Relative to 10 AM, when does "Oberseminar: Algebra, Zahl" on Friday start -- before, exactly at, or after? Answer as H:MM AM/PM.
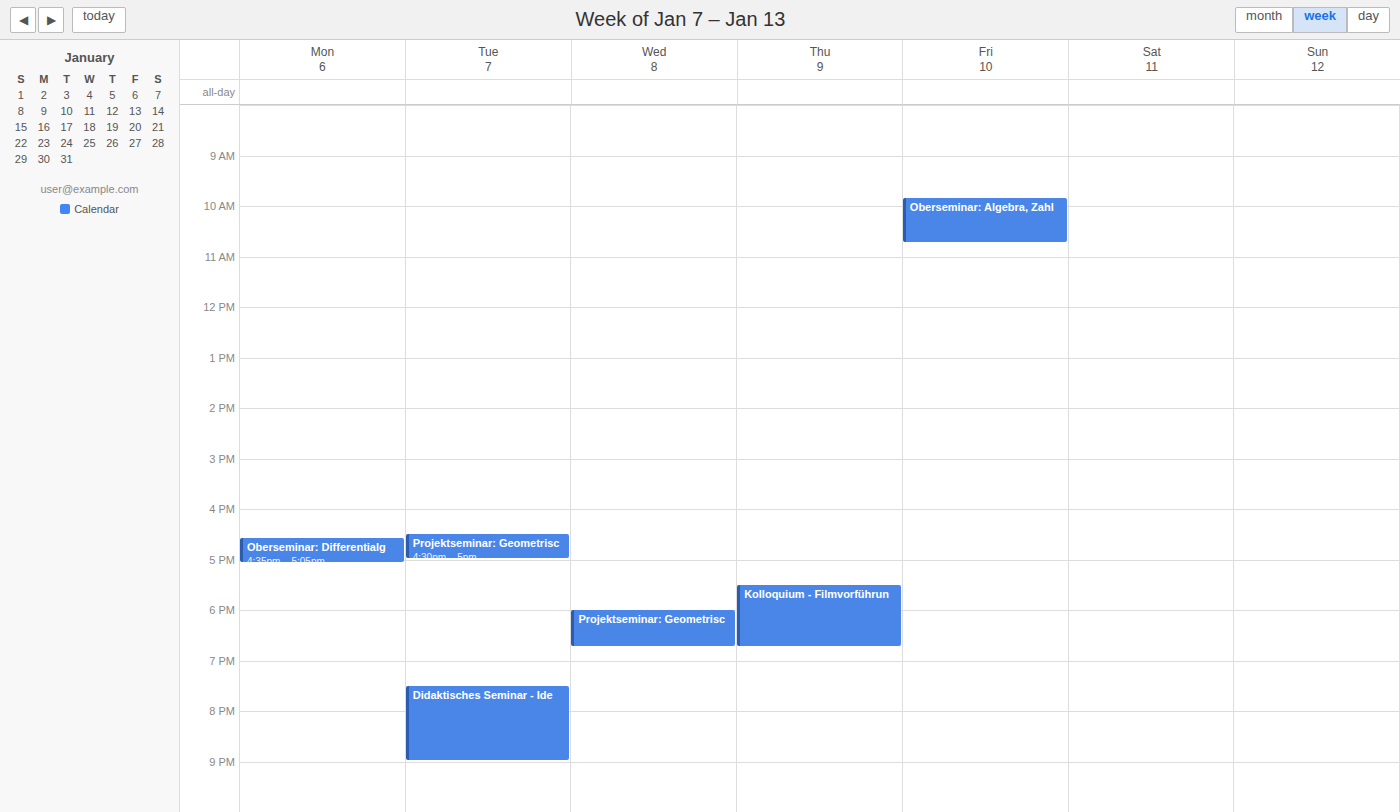
9:50 AM -- before 10 AM, 10 minutes above the 10 AM line.